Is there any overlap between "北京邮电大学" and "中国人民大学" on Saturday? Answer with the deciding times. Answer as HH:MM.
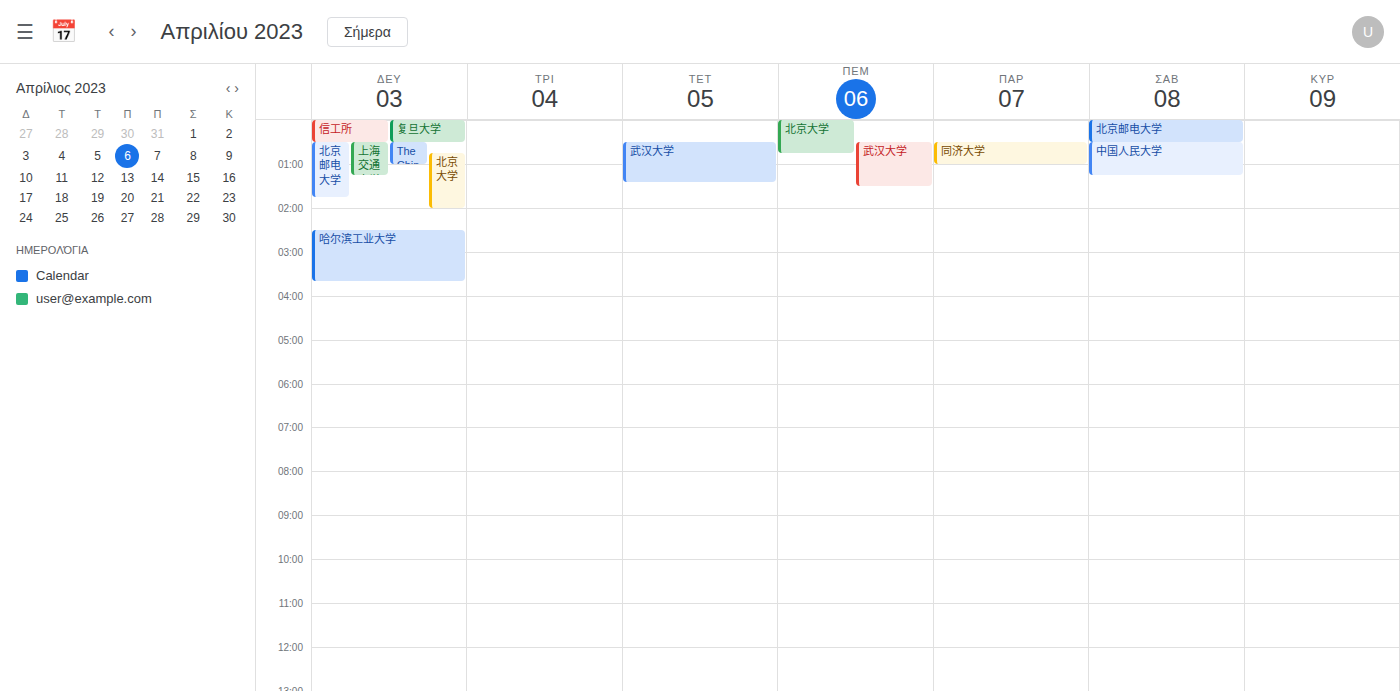
"北京邮电大学" ends at 00:30, exactly when "中国人民大学" starts -- they touch but do not overlap.